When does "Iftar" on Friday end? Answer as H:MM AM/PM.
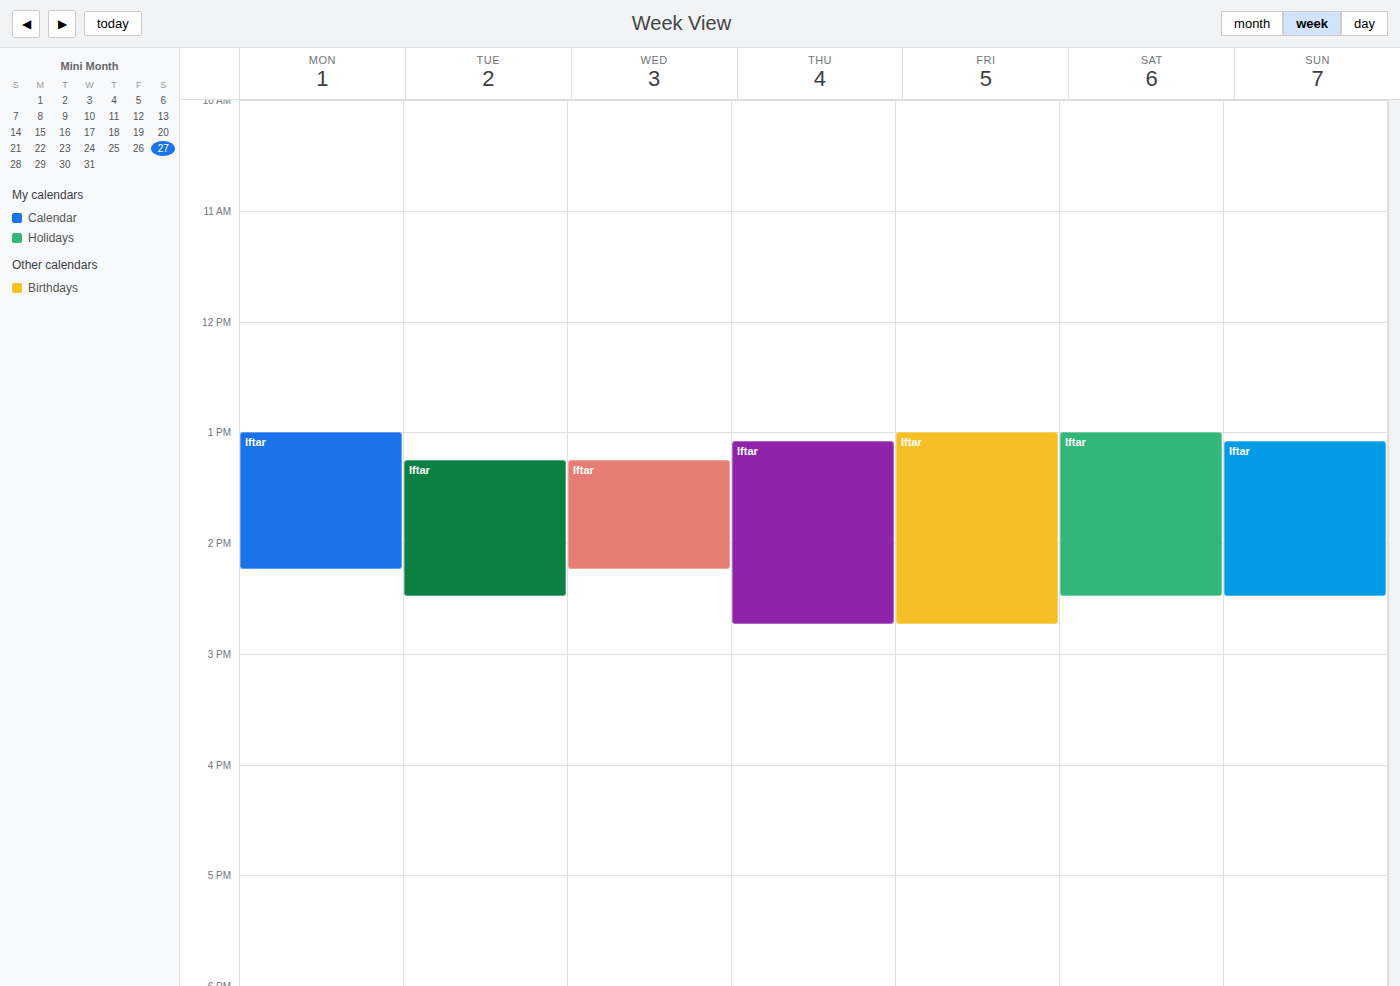
2:45 PM